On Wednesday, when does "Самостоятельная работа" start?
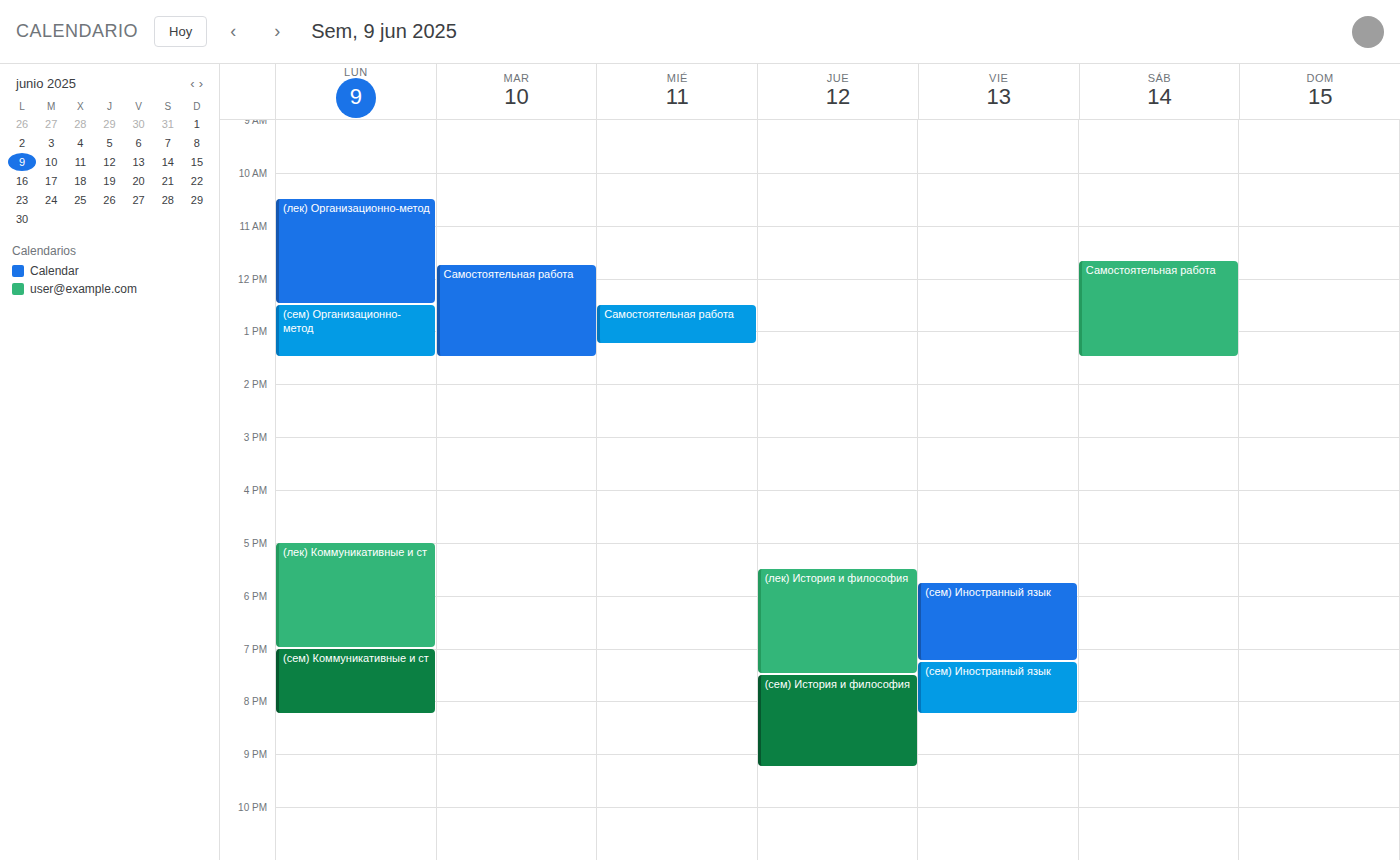
12:30 PM